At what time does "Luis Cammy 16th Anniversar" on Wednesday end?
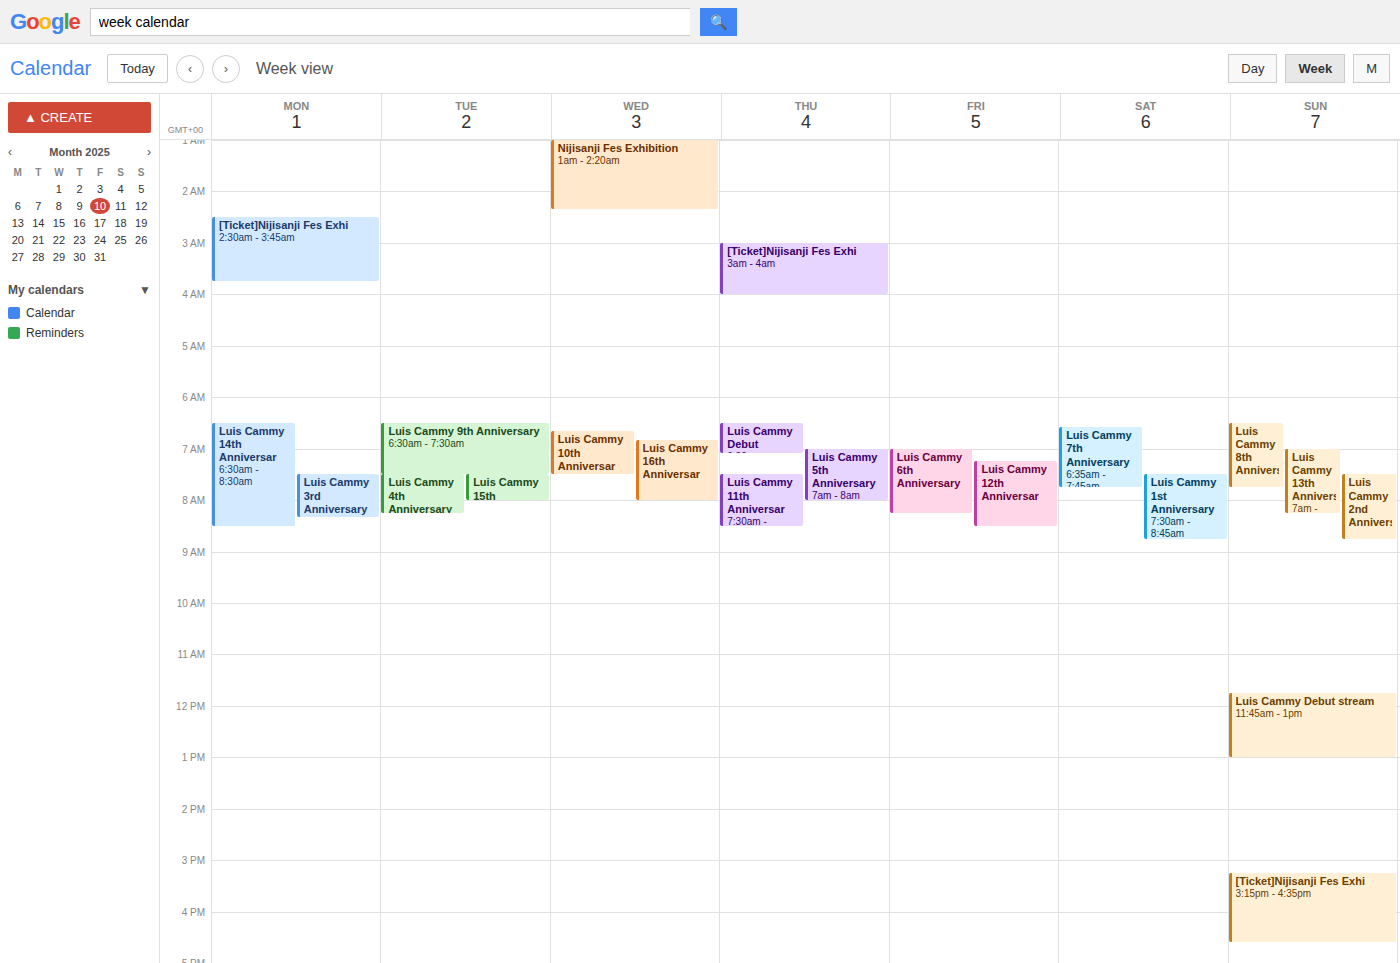
8:00 AM